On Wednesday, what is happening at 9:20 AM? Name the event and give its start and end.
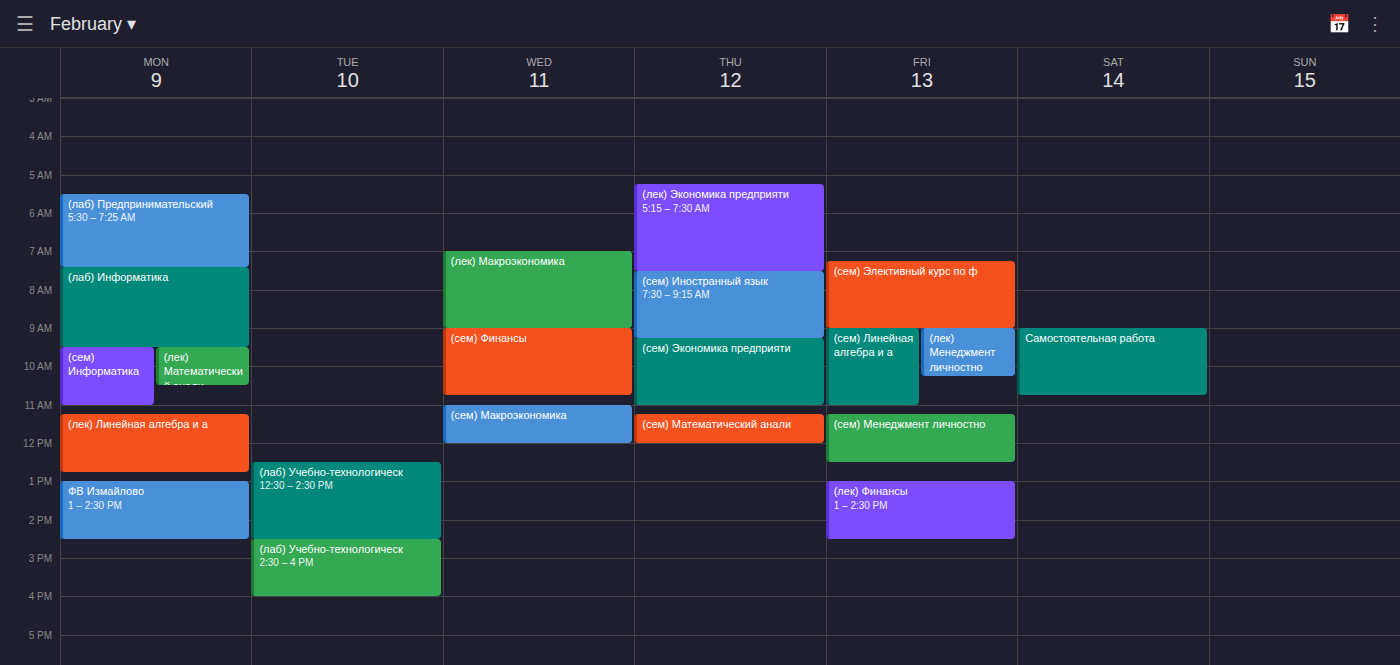
"(сем) Финансы", 9:00 AM to 10:45 AM